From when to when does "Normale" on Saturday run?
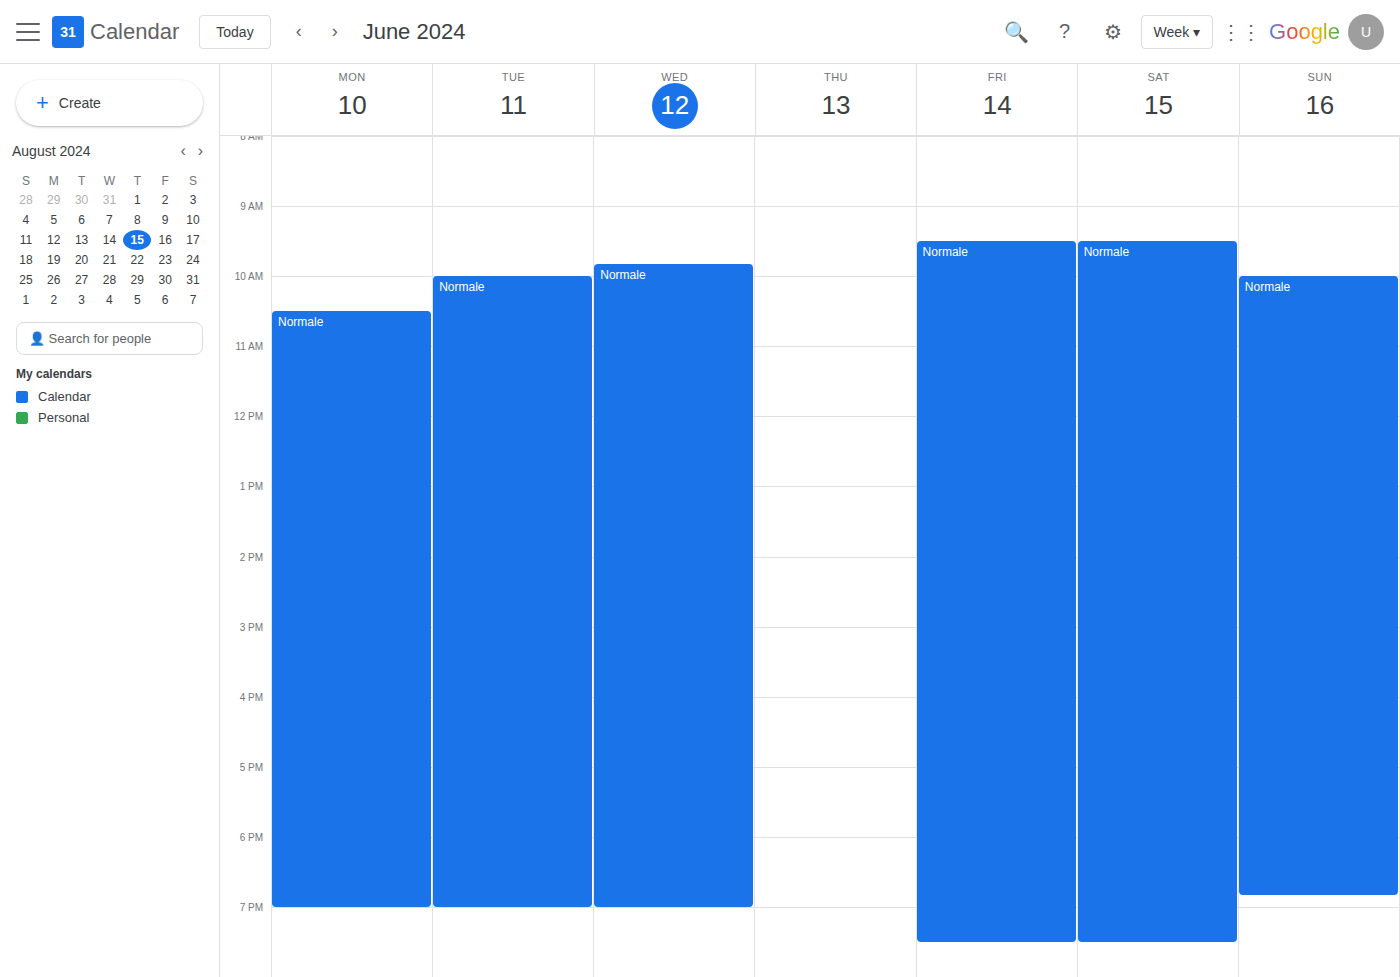
9:30 AM to 7:30 PM